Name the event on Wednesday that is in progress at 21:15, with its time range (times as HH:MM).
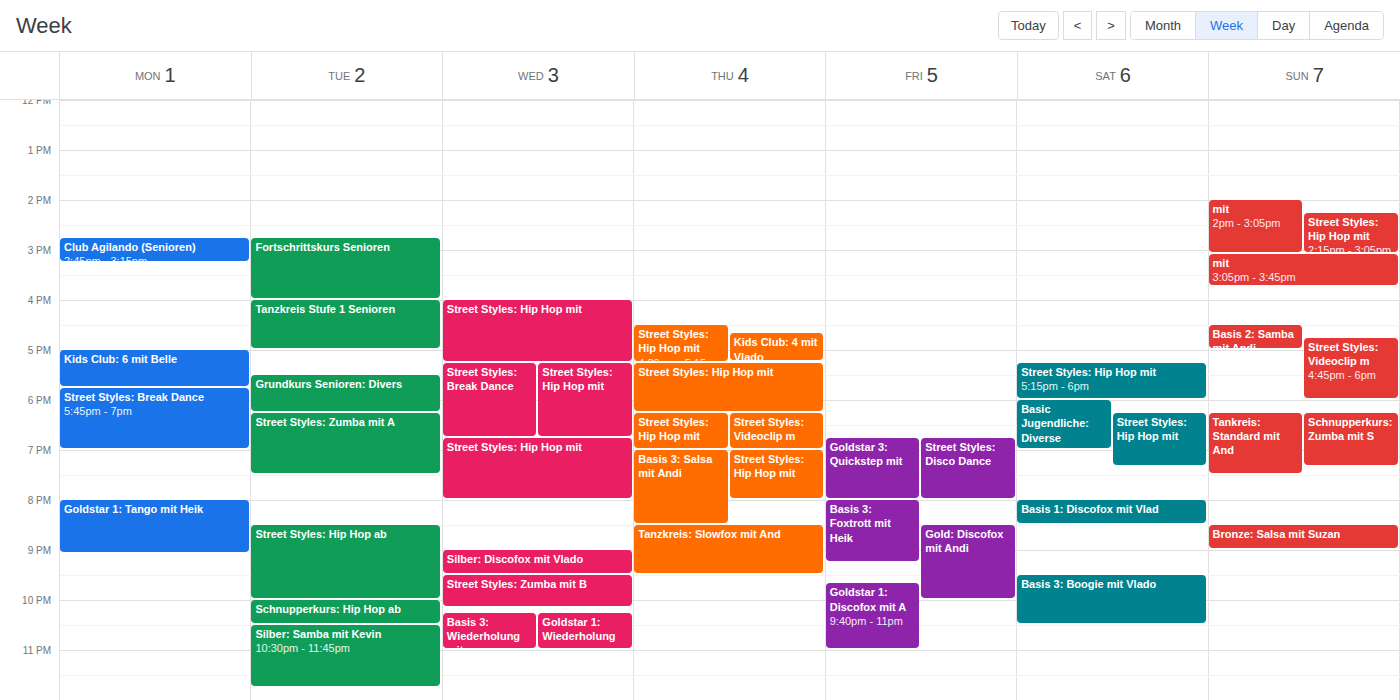
"Silber: Discofox mit Vlado", 21:00 to 21:30